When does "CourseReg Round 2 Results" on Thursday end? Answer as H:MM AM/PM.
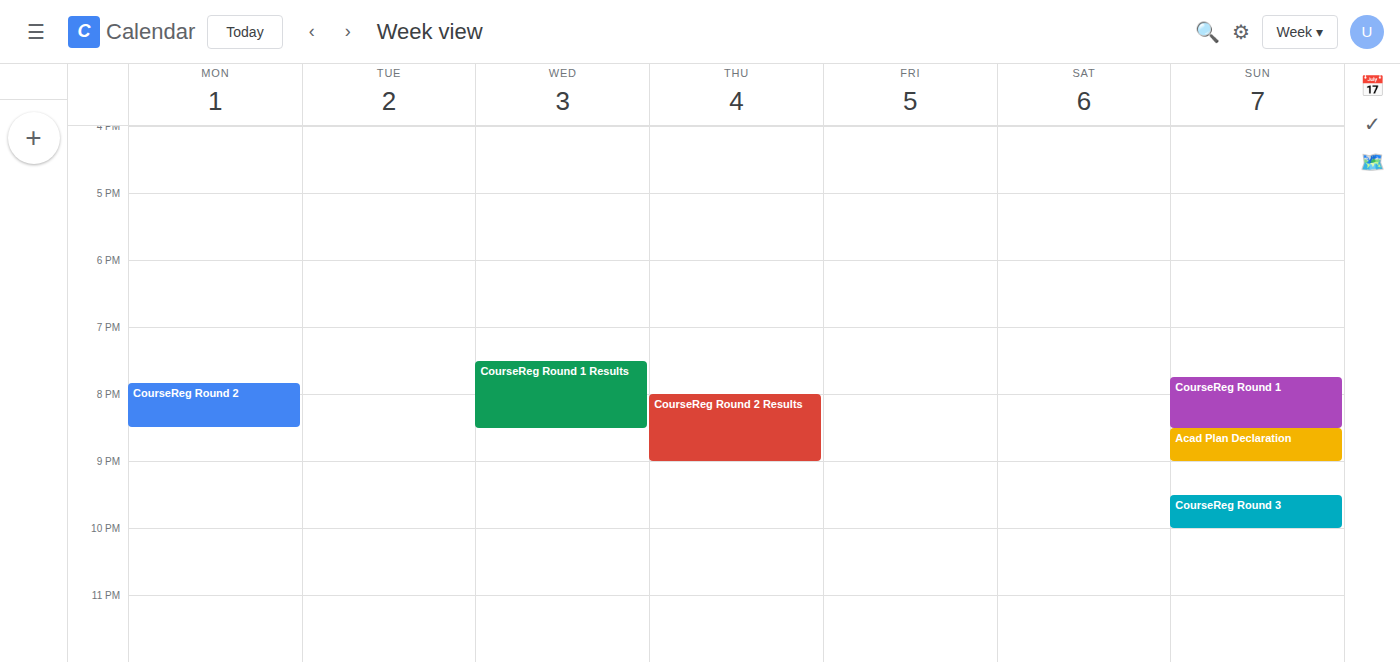
9:00 PM